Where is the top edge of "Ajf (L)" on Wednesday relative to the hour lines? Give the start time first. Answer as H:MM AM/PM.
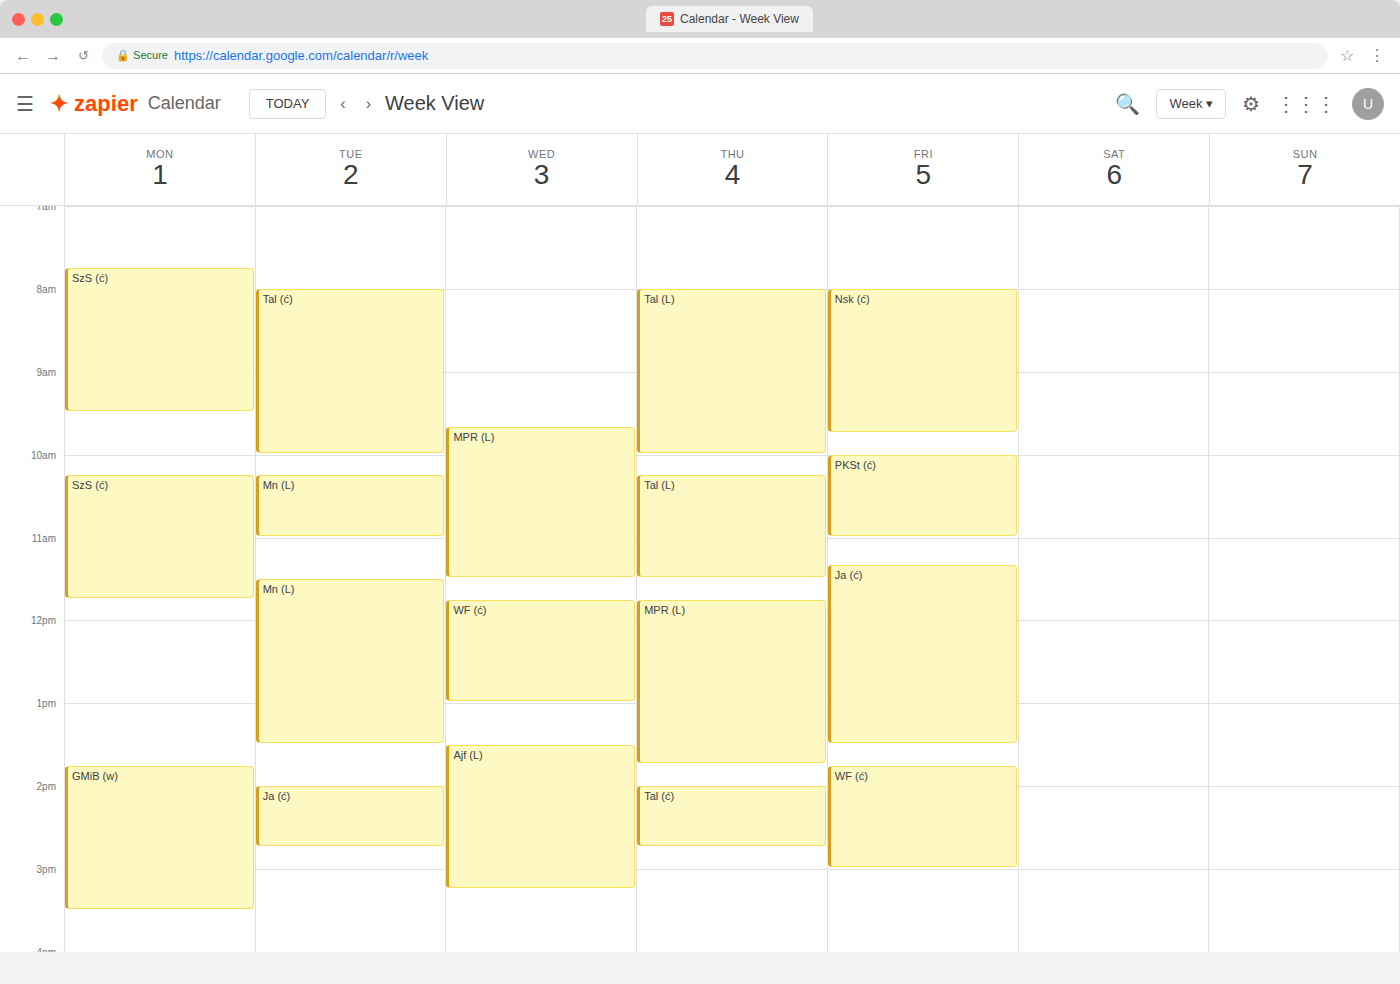
1:30 PM -- halfway between the 1 PM and 2 PM lines.